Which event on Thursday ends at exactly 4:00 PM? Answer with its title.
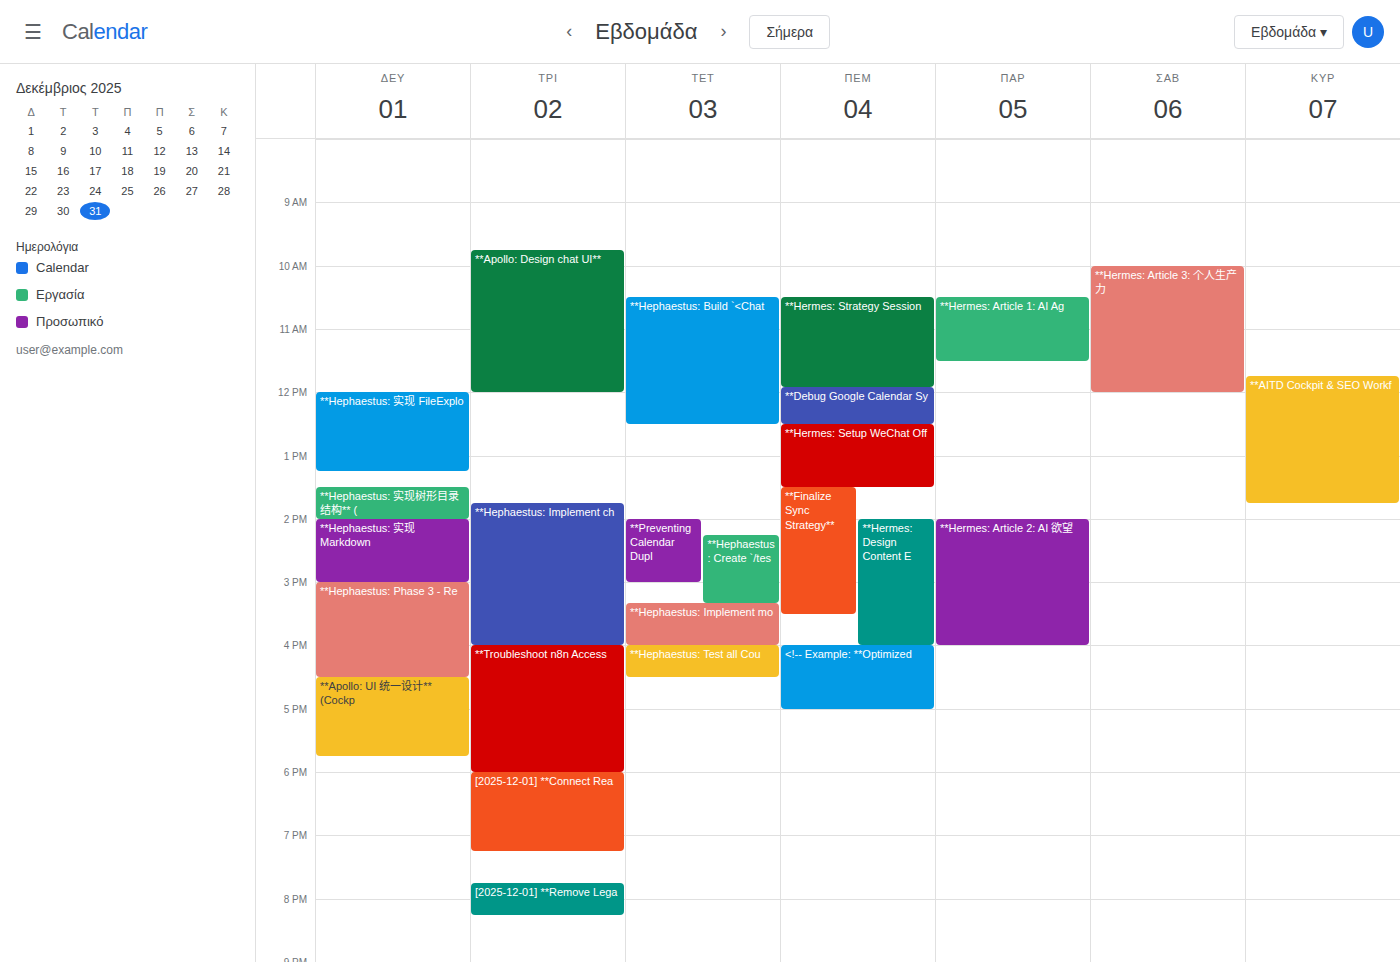
"**Hermes: Design Content E"